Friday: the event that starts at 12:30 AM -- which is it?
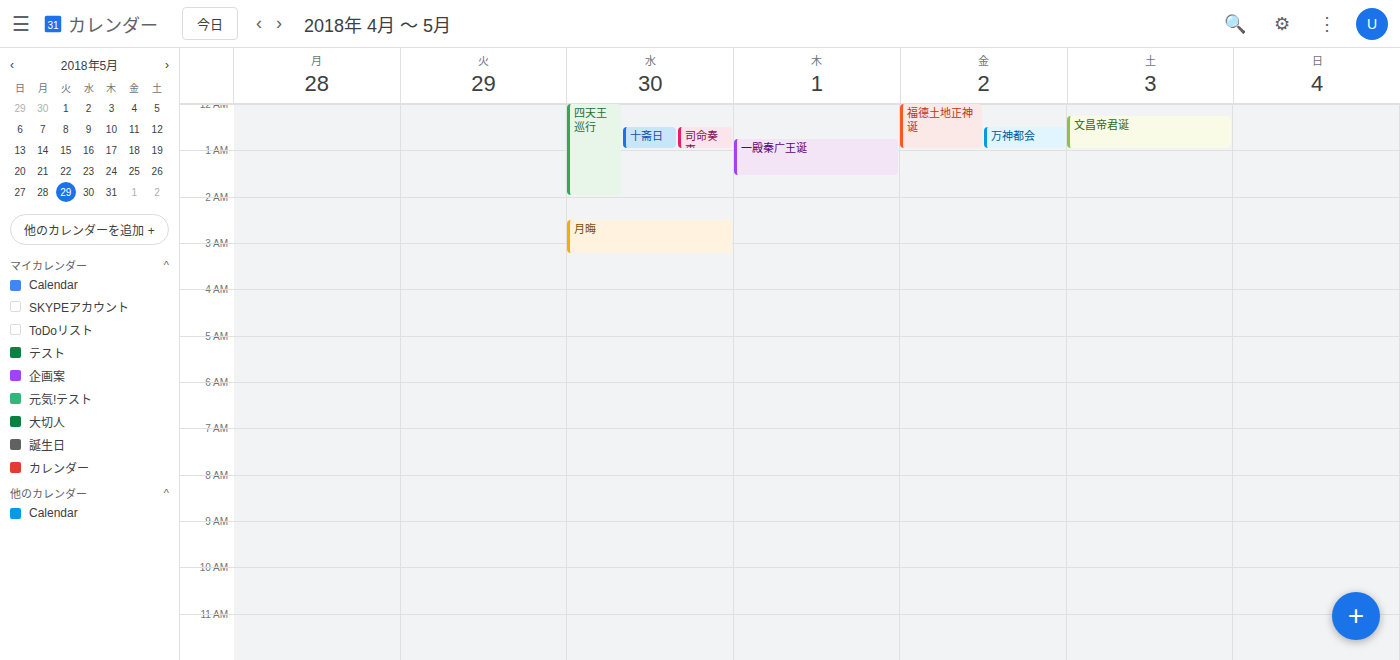
"万神都会"